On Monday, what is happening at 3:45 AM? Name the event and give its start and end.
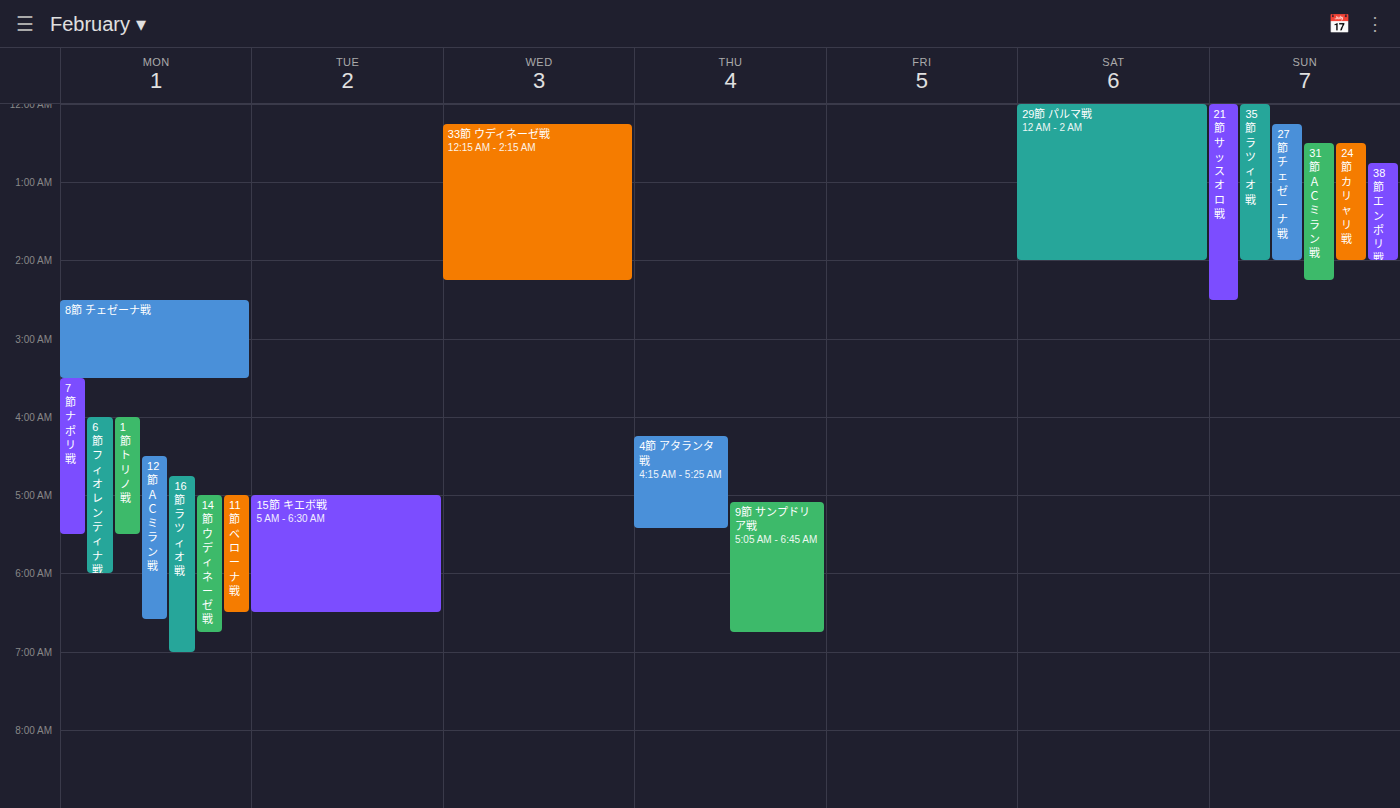
"7節 ナポリ戦", 3:30 AM to 5:30 AM